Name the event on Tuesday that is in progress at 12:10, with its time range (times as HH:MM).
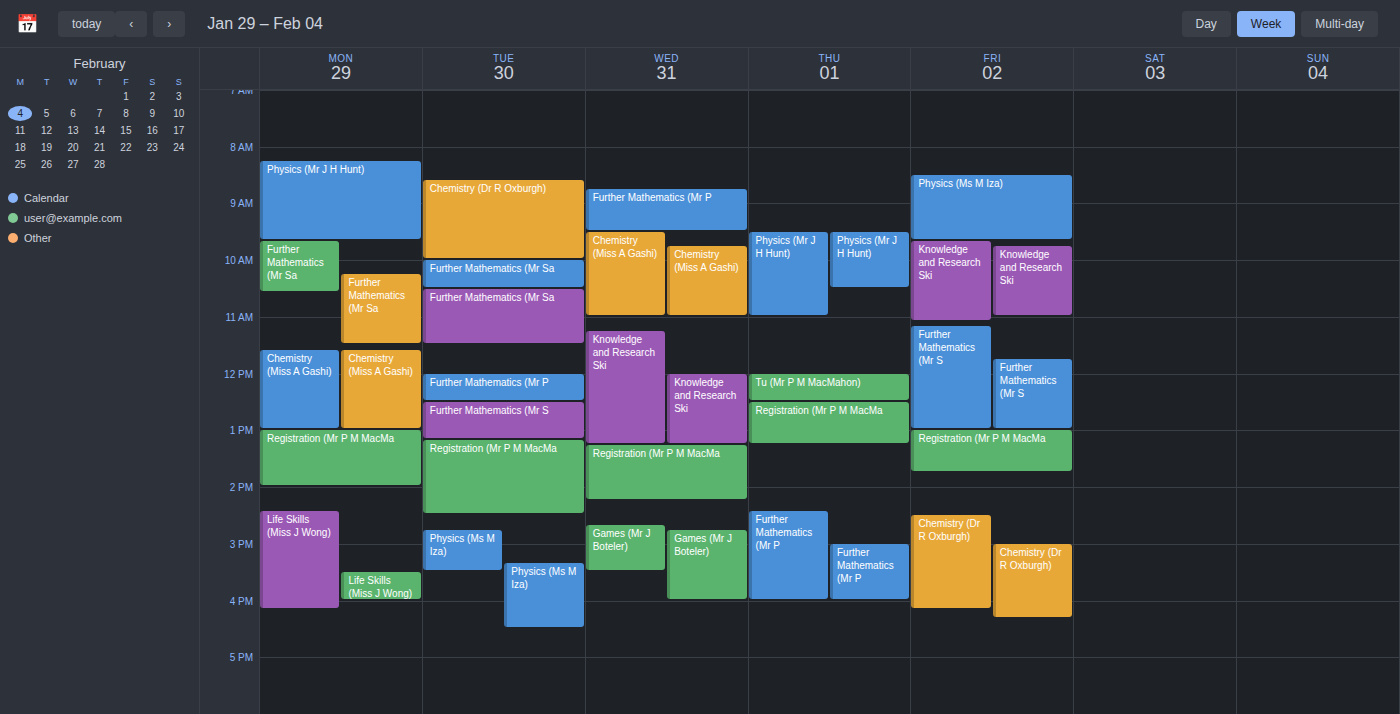
"Further Mathematics (Mr P", 12:00 to 12:30